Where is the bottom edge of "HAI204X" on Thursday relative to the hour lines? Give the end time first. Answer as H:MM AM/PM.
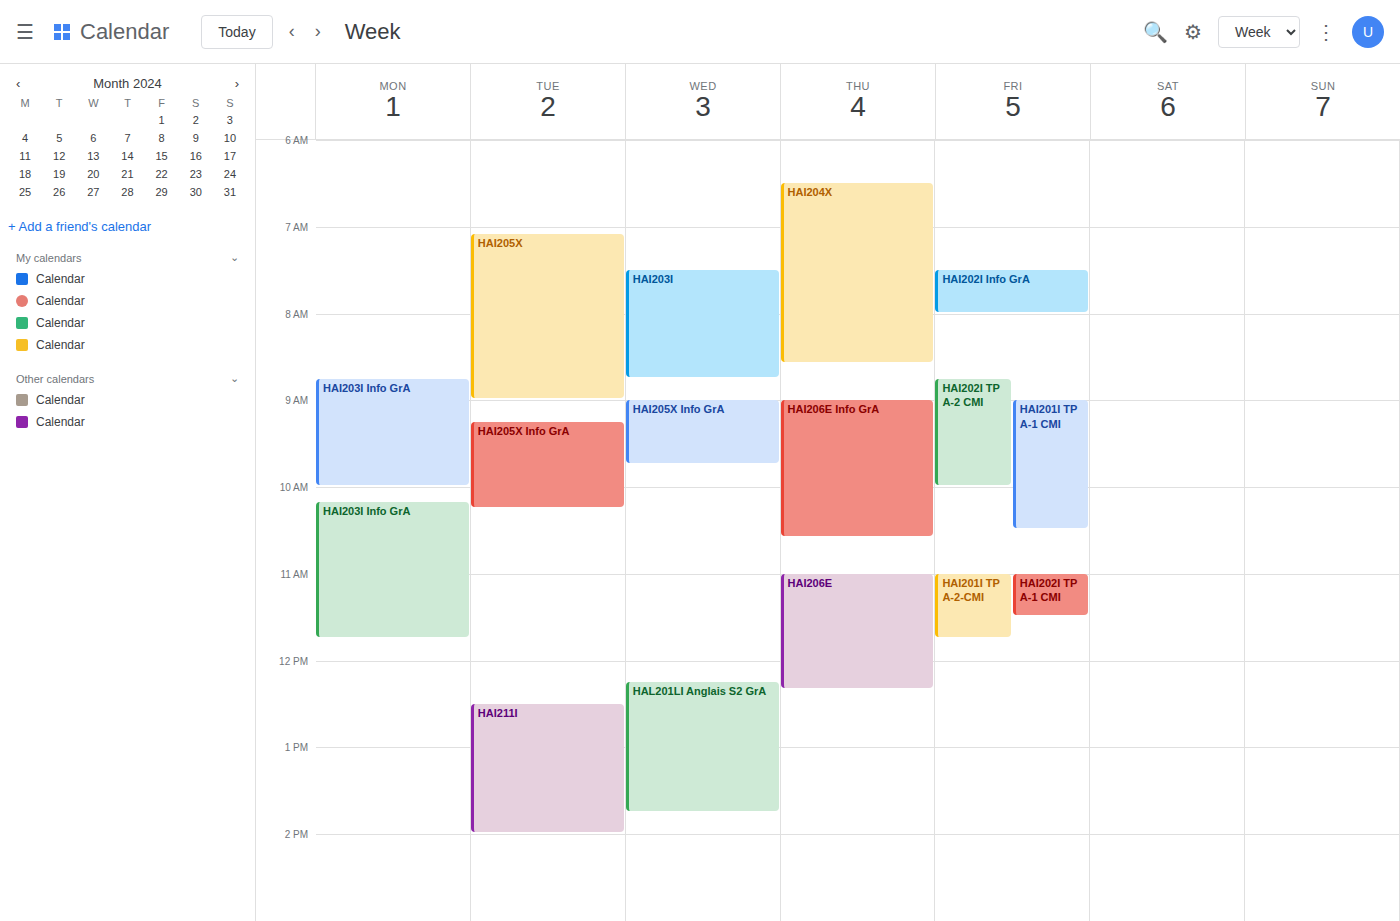
8:35 AM -- neither: 35 minutes below the 8 AM line and 25 minutes above the 9 AM line.